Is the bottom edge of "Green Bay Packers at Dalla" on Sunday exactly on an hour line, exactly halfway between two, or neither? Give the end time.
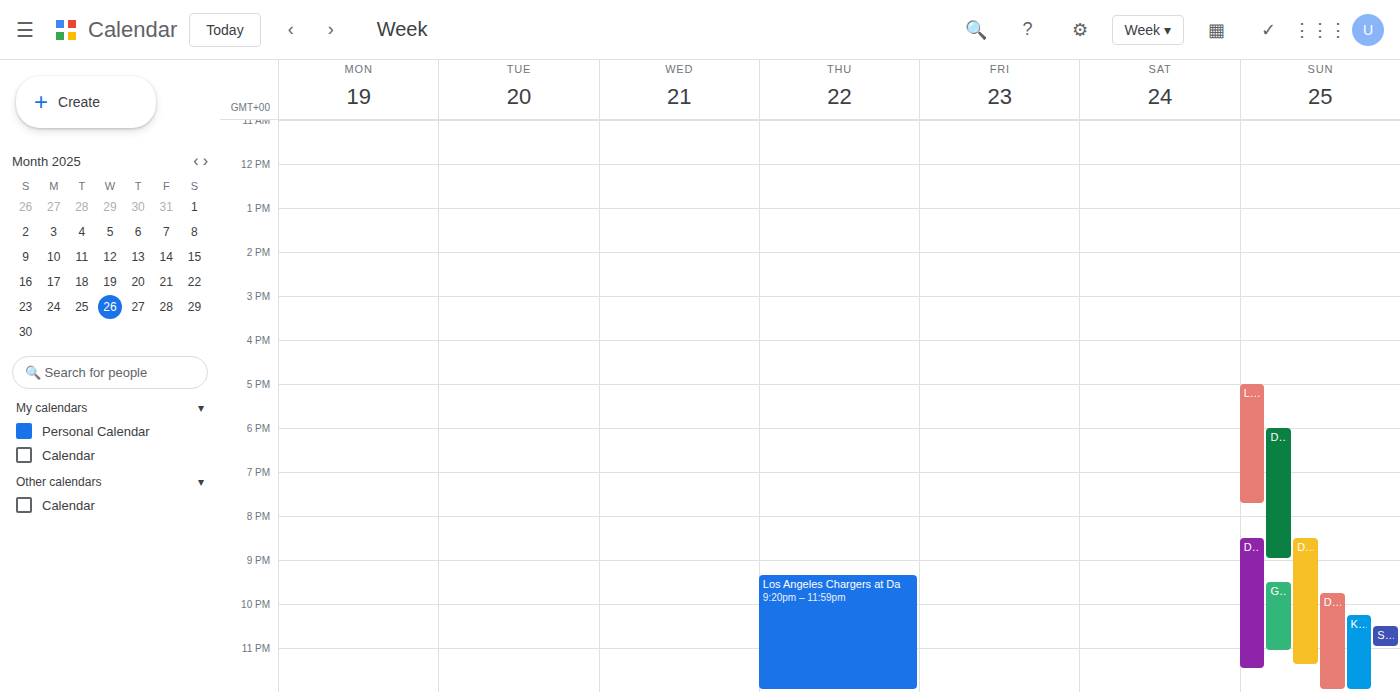
11:05 PM -- neither: 5 minutes below the 11 PM line and 55 minutes above the 12 AM line.